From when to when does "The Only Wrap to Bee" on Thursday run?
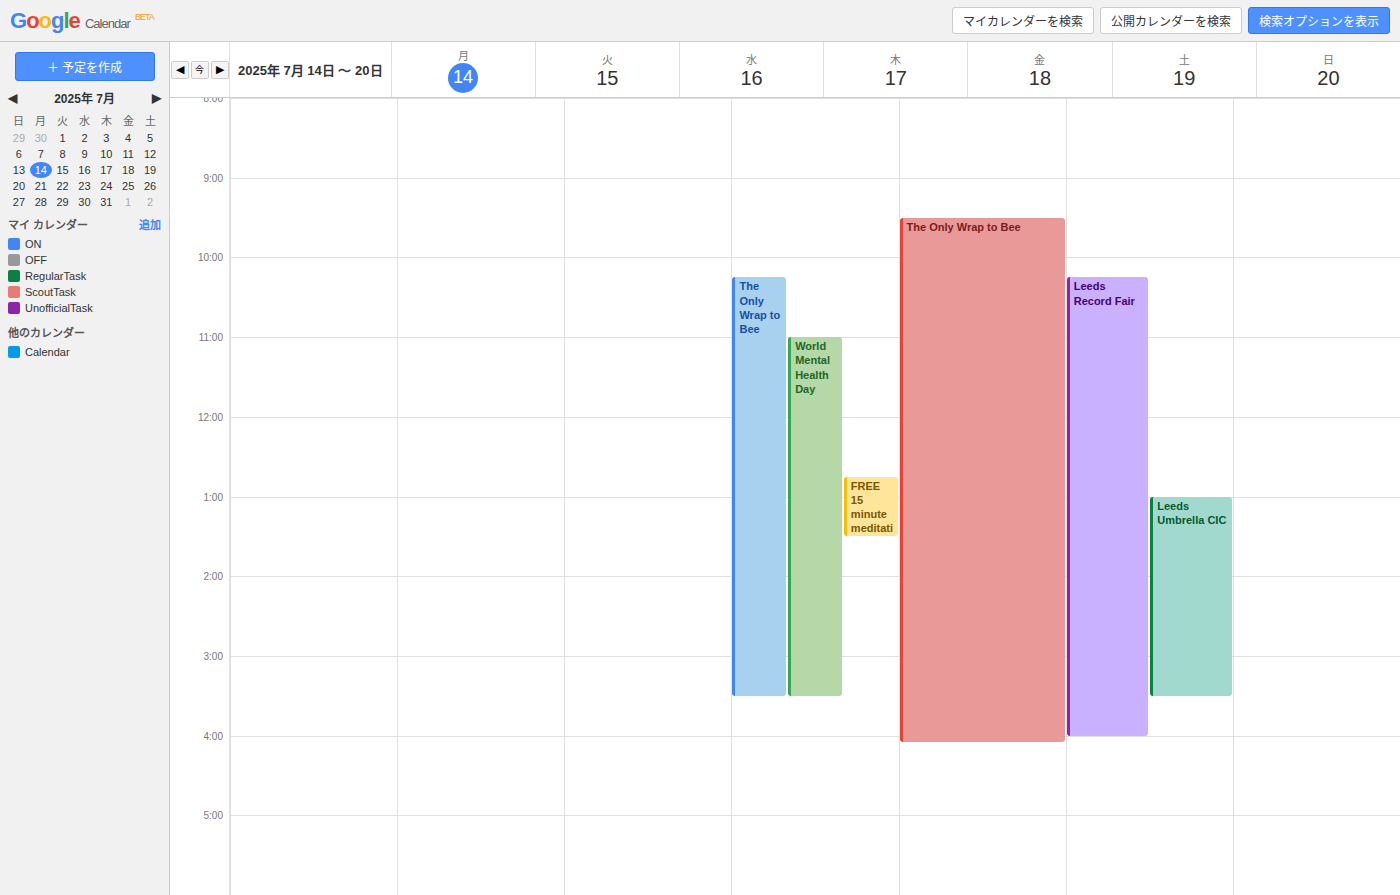
10:15 to 15:30